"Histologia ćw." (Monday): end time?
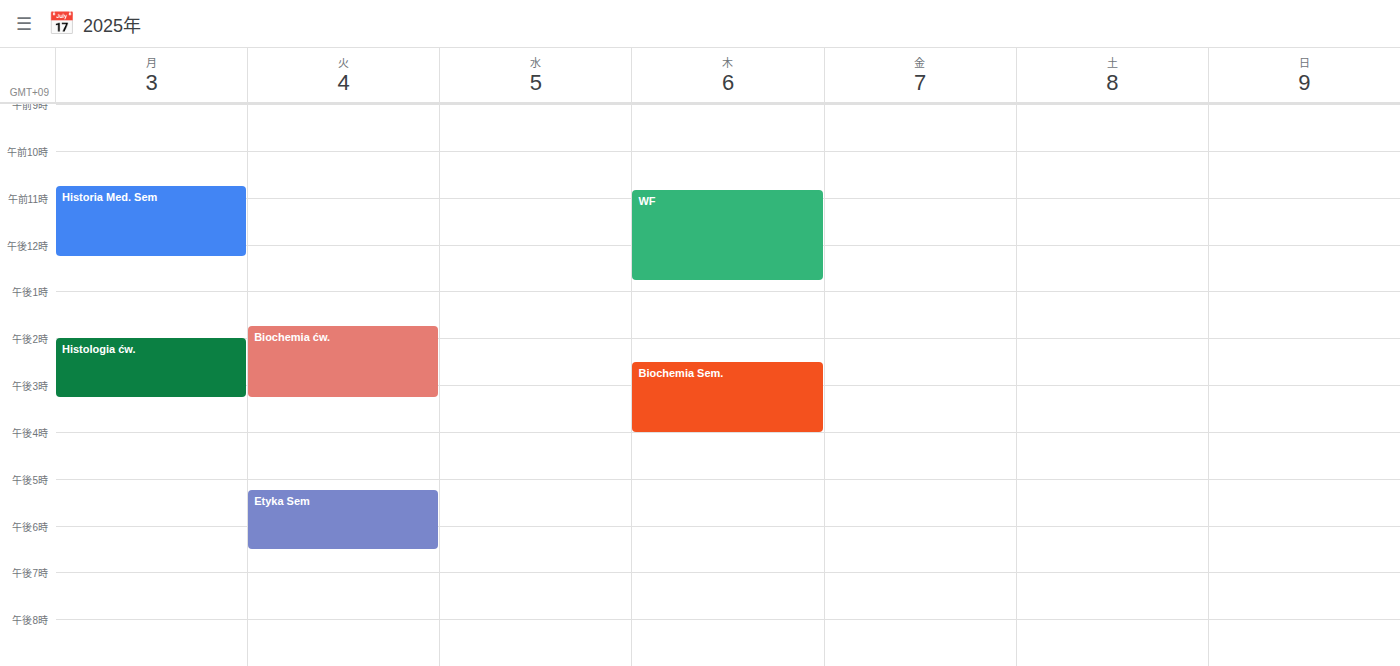
3:15 PM